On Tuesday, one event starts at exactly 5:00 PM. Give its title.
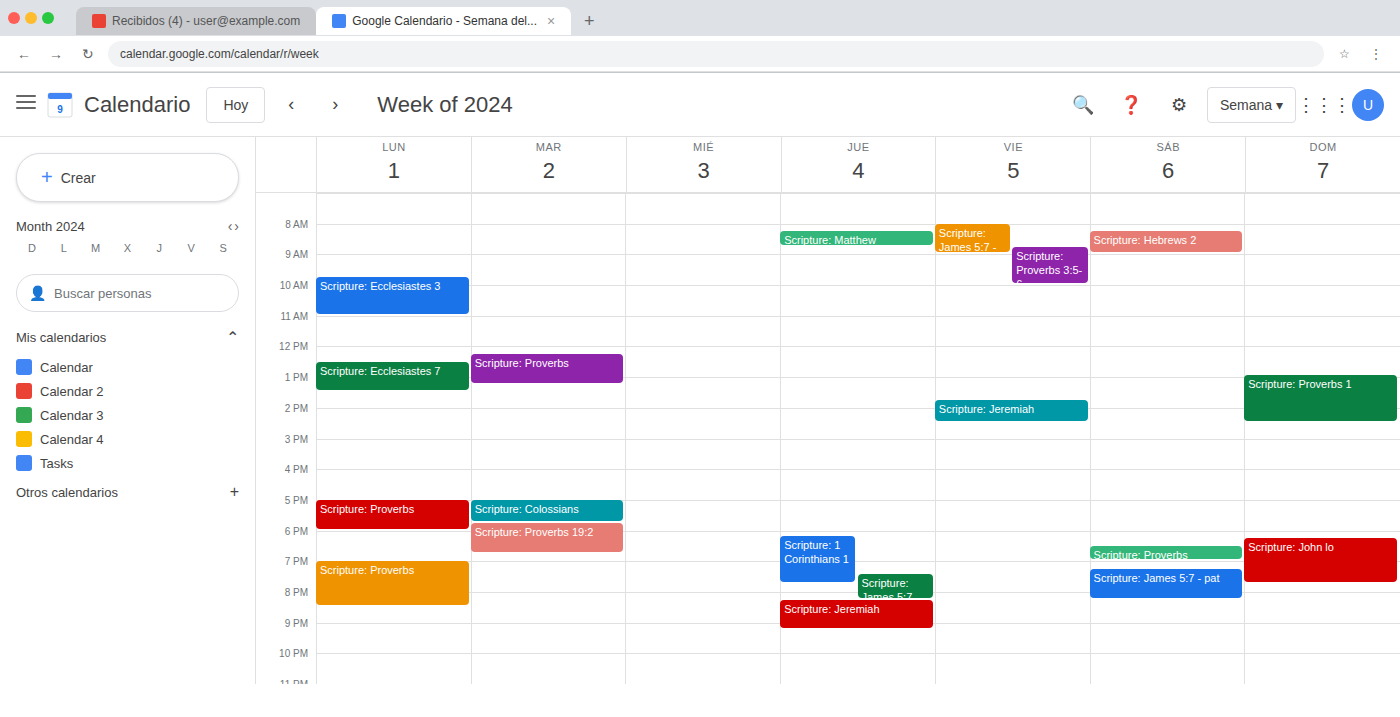
"Scripture: Colossians"